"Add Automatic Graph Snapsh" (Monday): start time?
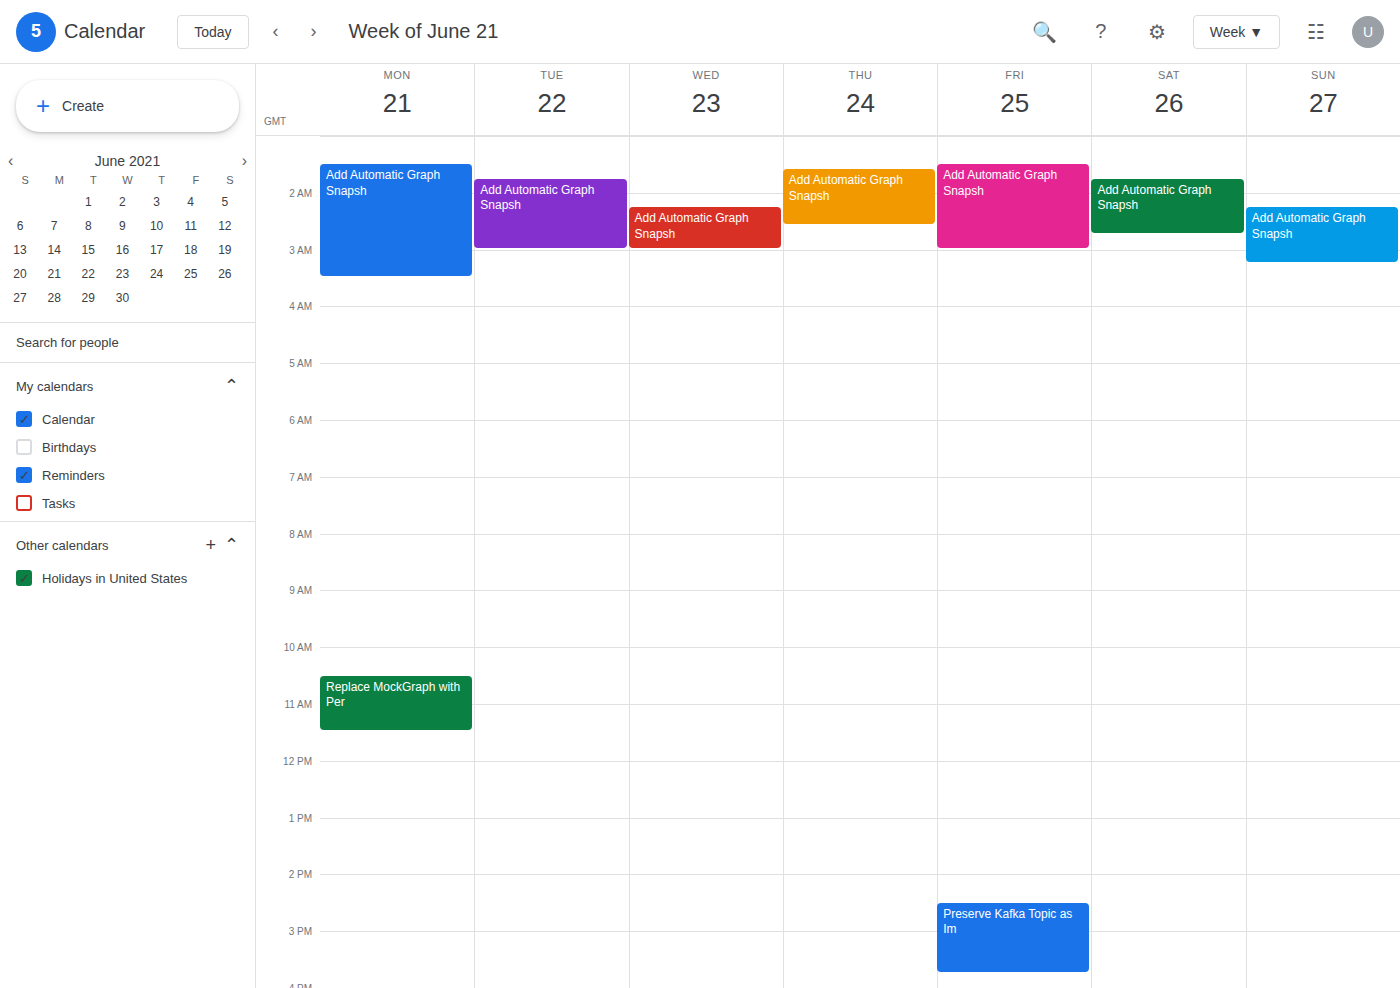
1:30 AM